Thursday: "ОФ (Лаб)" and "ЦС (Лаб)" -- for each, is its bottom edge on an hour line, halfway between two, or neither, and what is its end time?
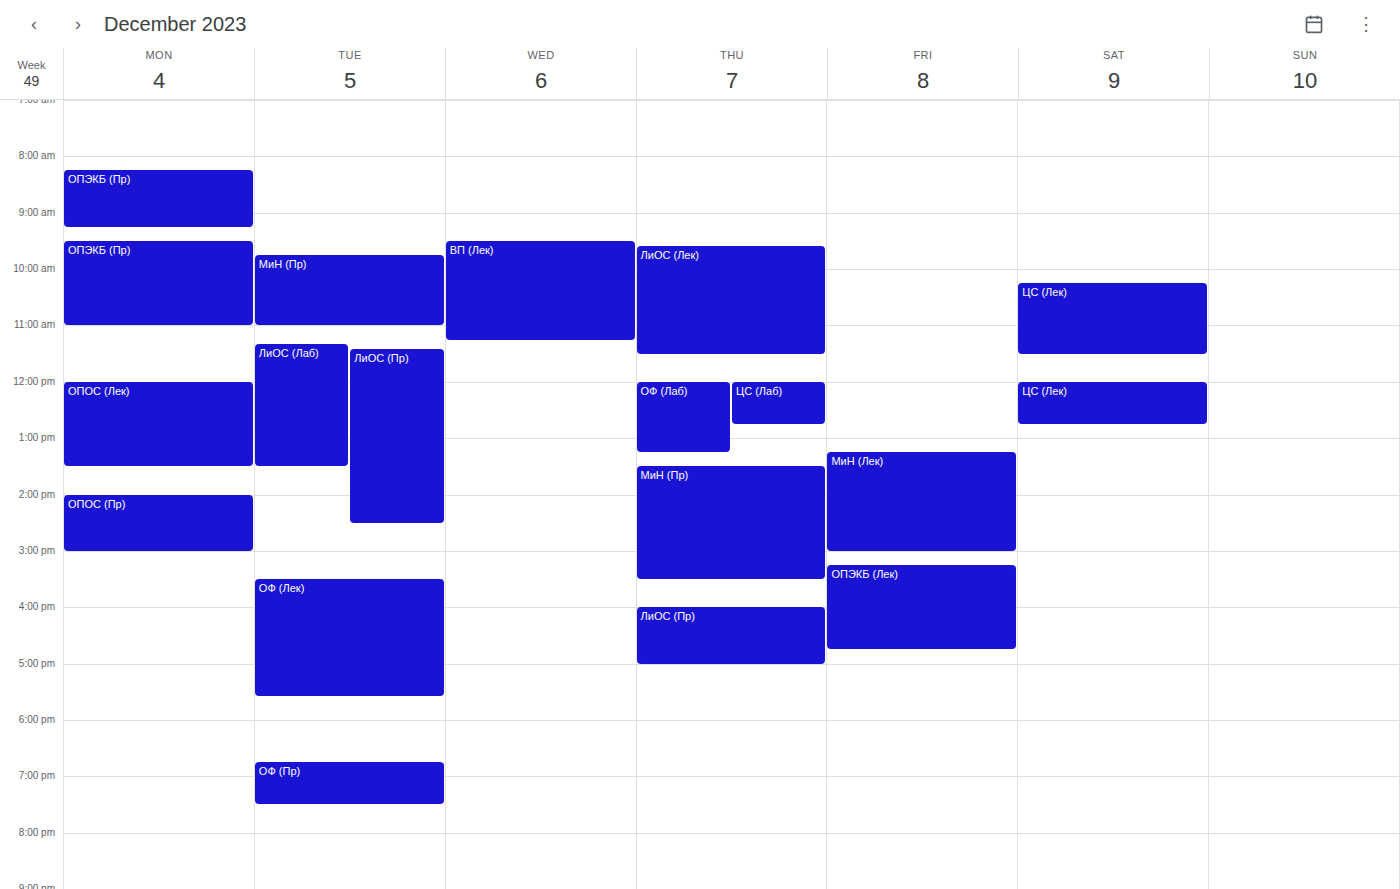
"ОФ (Лаб)": 1:15 PM, neither: a quarter of the way from the 1 PM line to the 2 PM line. "ЦС (Лаб)": 12:45 PM, neither: three quarters of the way from the 12 PM line to the 1 PM line.